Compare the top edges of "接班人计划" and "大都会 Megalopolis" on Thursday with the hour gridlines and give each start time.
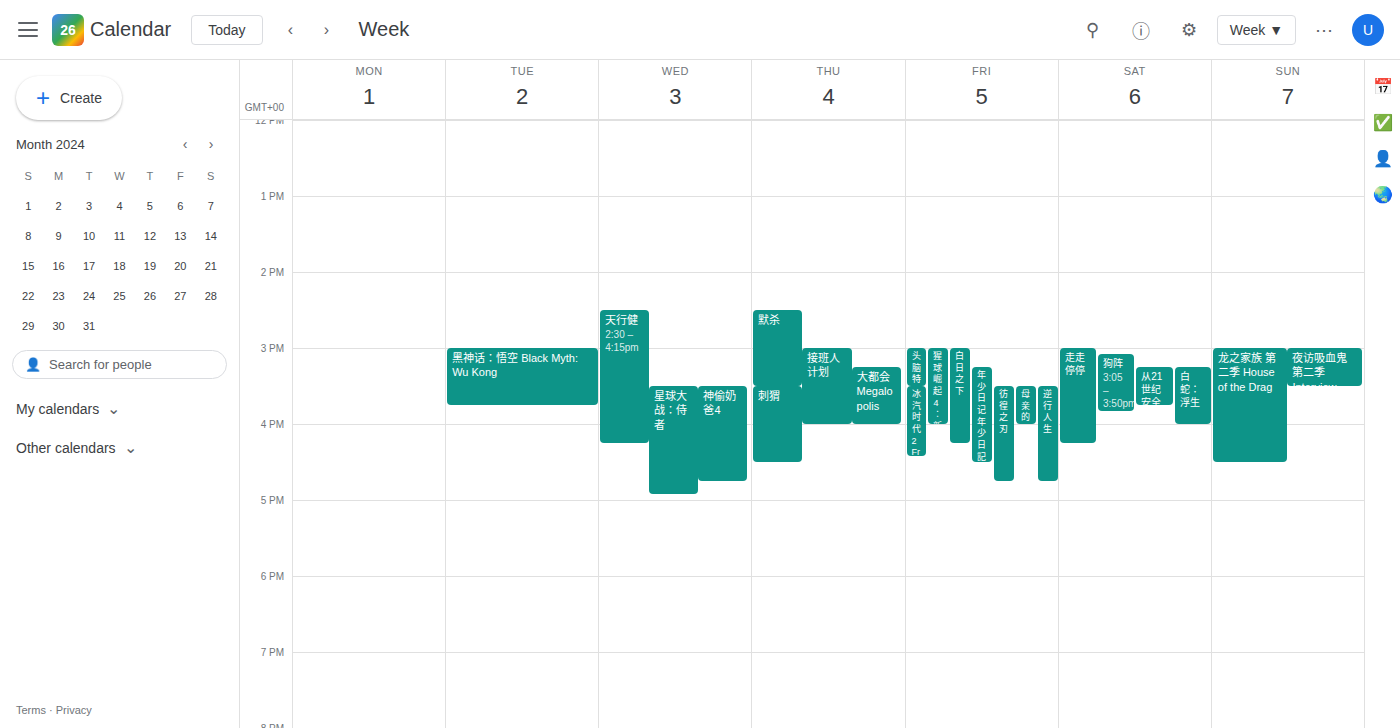
"接班人计划": 15:00, exactly on the 15:00 line. "大都会 Megalopolis": 15:15, neither: a quarter of the way from the 15:00 line to the 16:00 line.